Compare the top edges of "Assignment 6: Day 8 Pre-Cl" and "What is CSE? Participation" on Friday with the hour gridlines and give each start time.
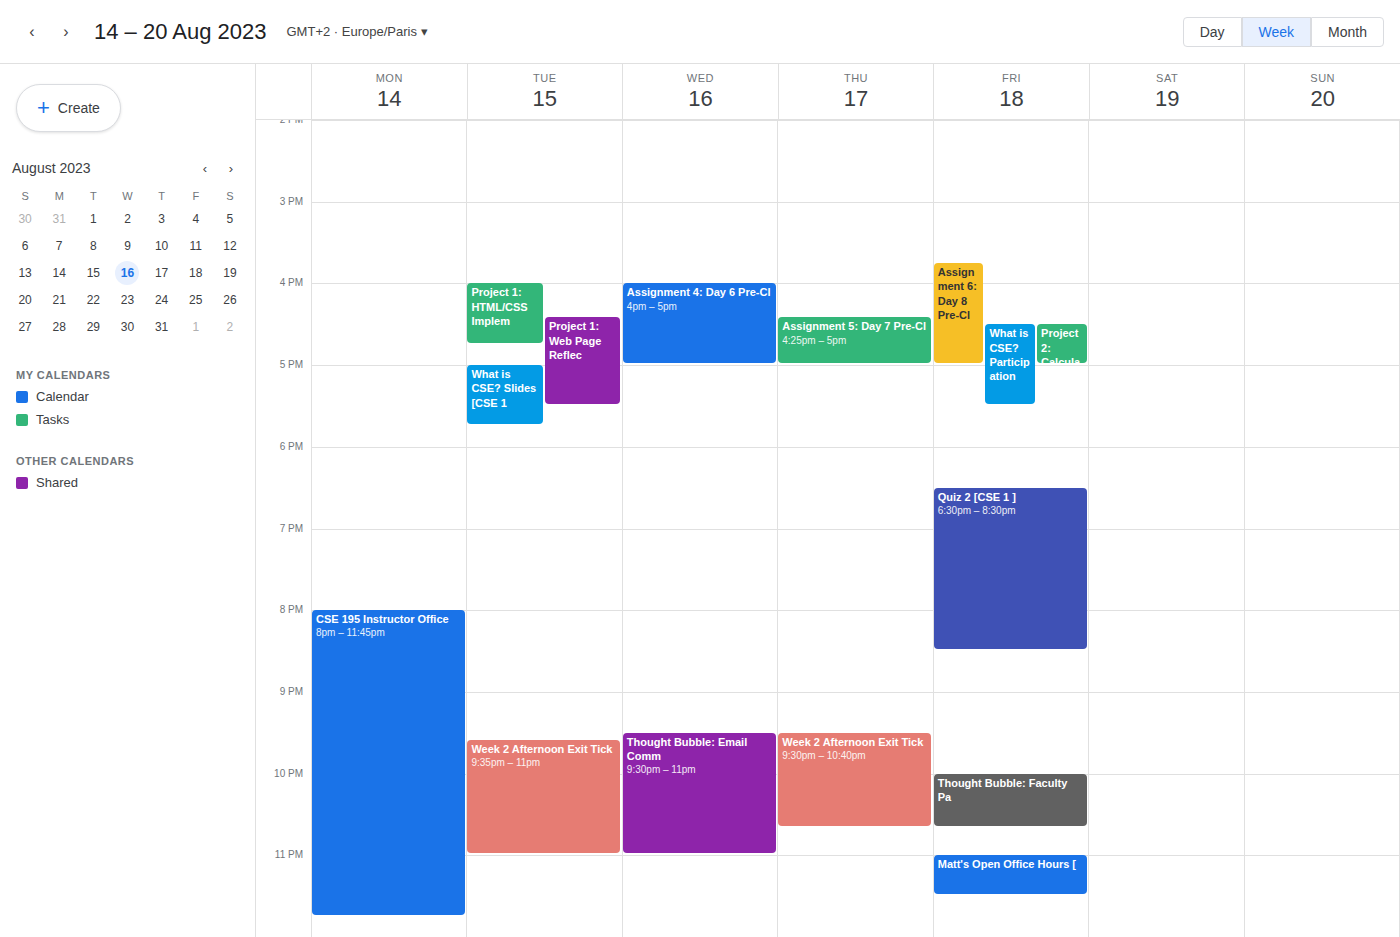
"Assignment 6: Day 8 Pre-Cl": 15:45, neither: three quarters of the way from the 15:00 line to the 16:00 line. "What is CSE? Participation": 16:30, halfway between the 16:00 and 17:00 lines.